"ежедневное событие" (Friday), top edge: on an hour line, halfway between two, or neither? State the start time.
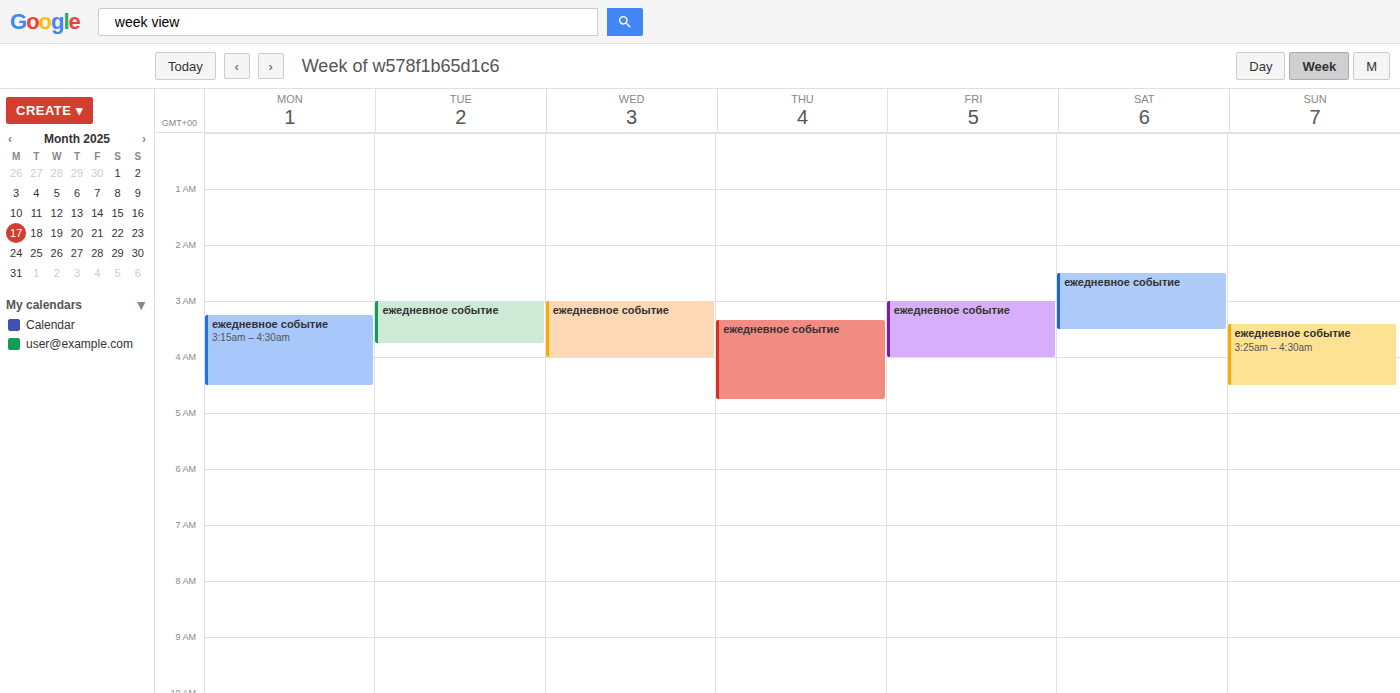
03:00 -- exactly on the 03:00 line.